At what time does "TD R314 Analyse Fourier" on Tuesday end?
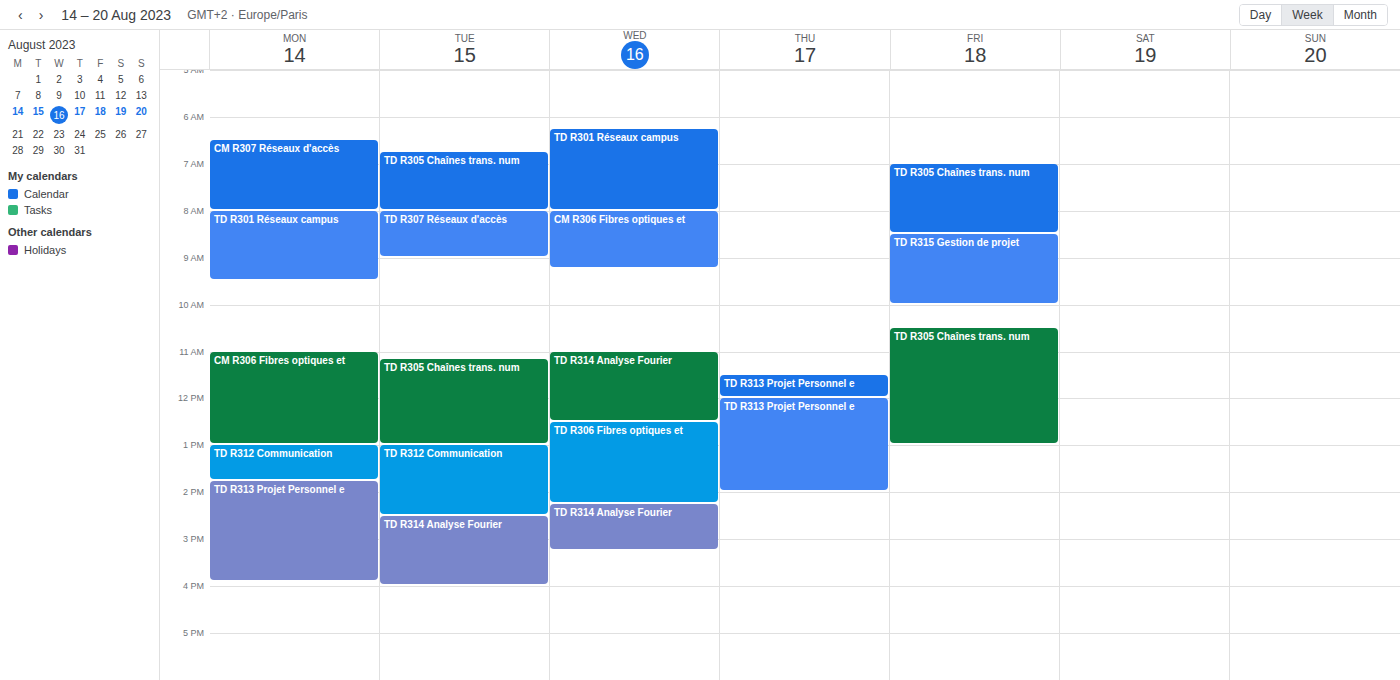
16:00